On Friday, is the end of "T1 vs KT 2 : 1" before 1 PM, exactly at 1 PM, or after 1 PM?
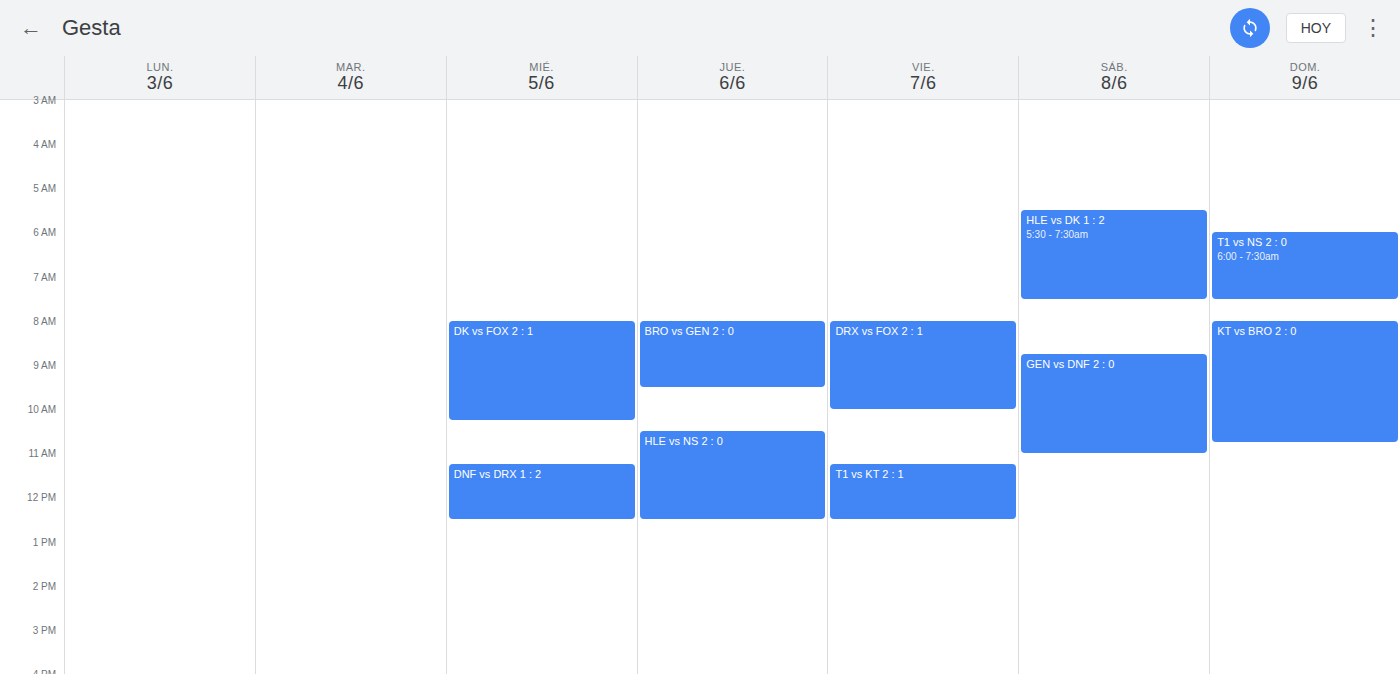
12:30 PM -- before 1 PM, 30 minutes above the 1 PM line.